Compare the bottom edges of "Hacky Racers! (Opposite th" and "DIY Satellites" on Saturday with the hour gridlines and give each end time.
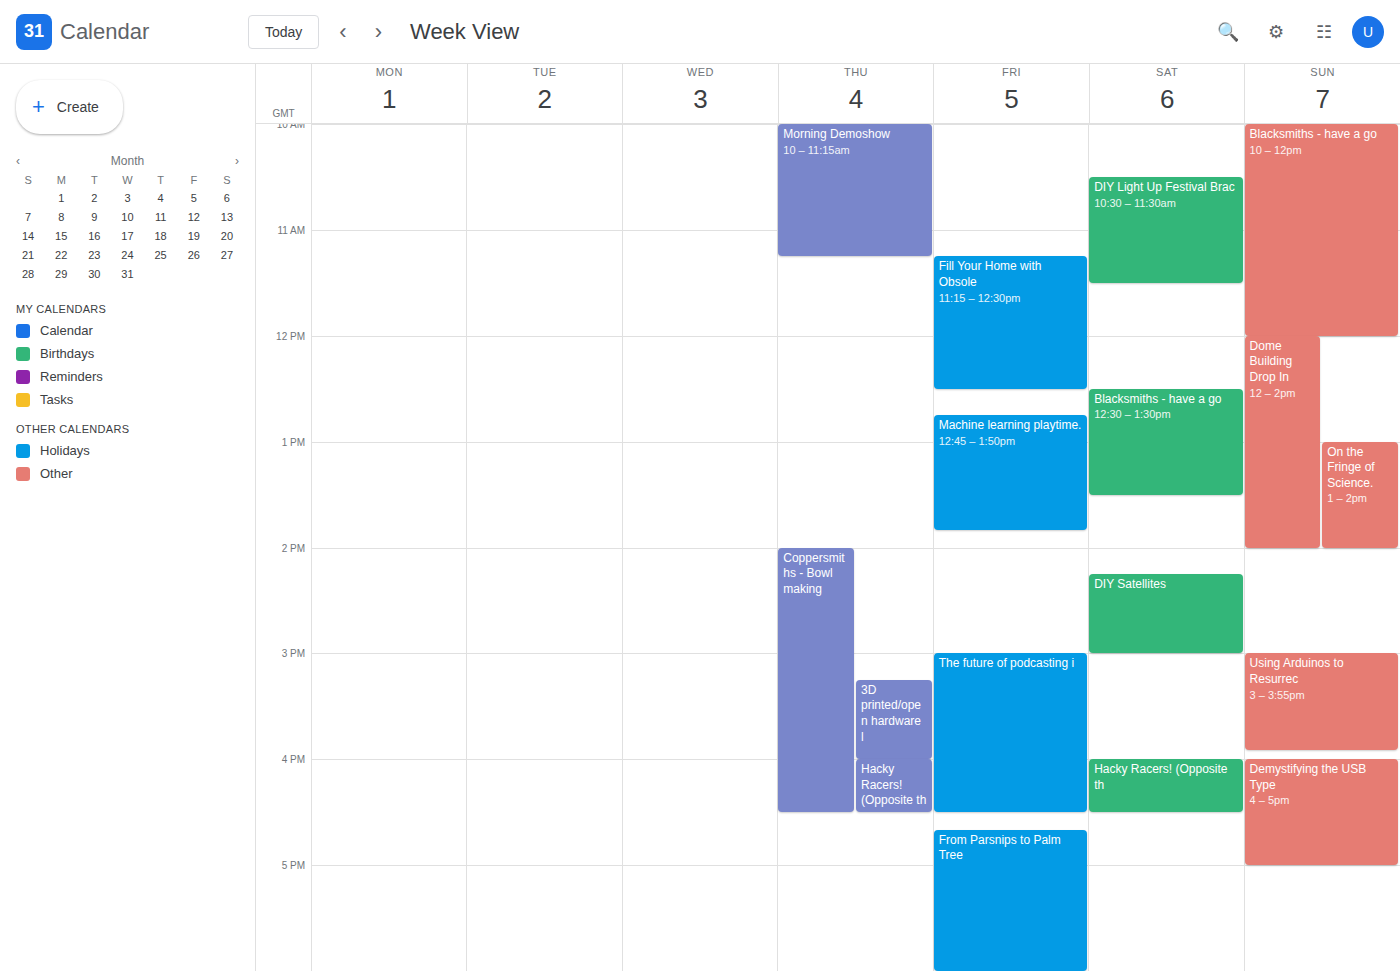
"Hacky Racers! (Opposite th": 4:30 PM, halfway between the 4 PM and 5 PM lines. "DIY Satellites": 3:00 PM, exactly on the 3 PM line.